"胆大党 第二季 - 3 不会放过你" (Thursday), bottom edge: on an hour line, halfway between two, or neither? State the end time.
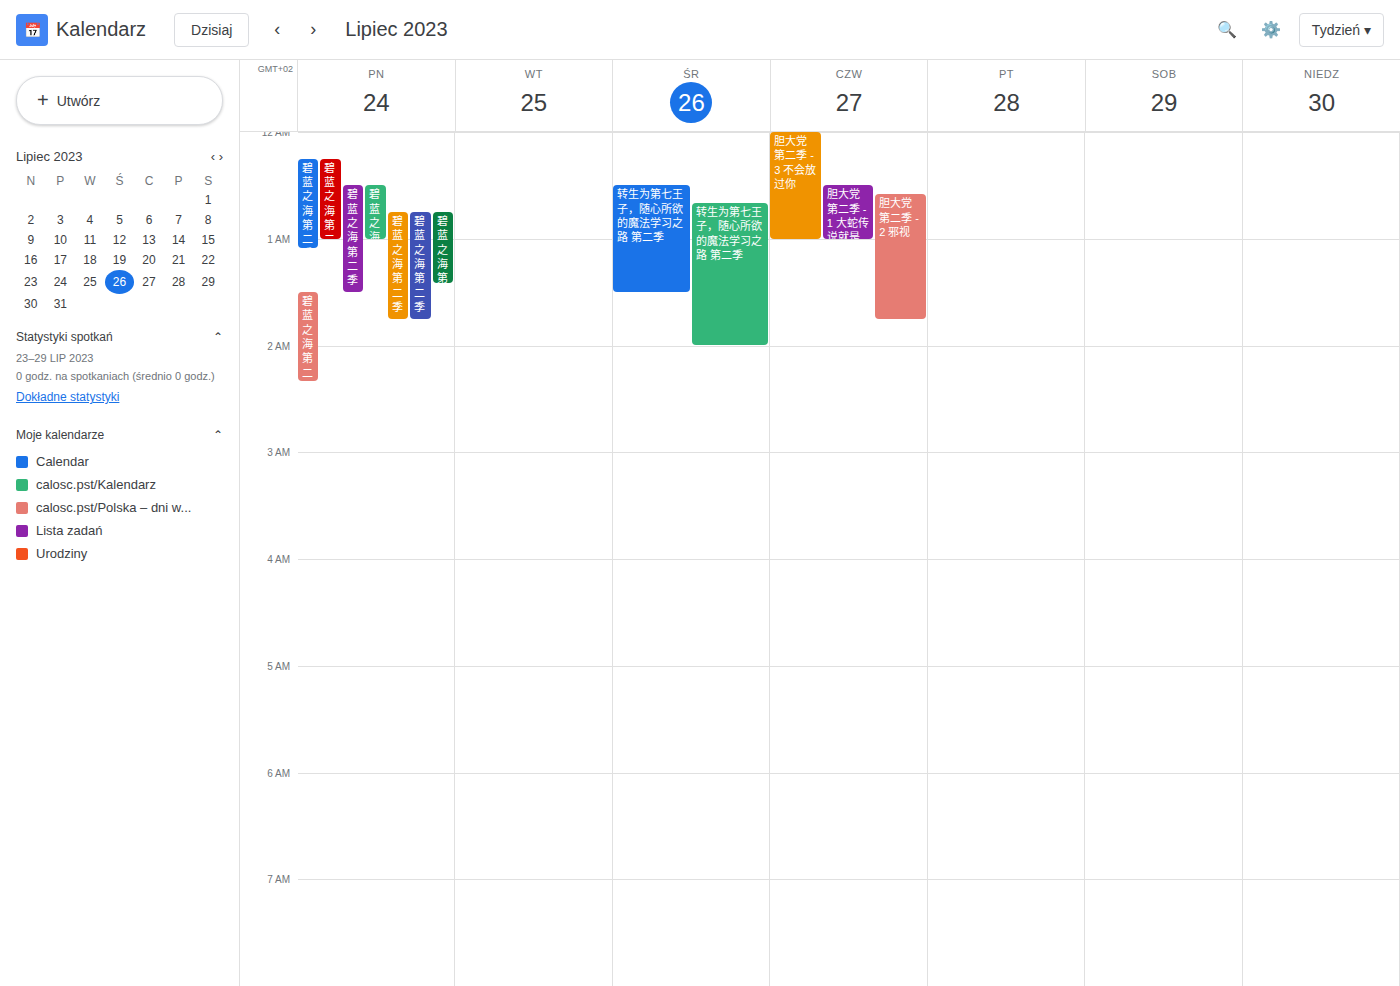
1:00 AM -- exactly on the 1 AM line.